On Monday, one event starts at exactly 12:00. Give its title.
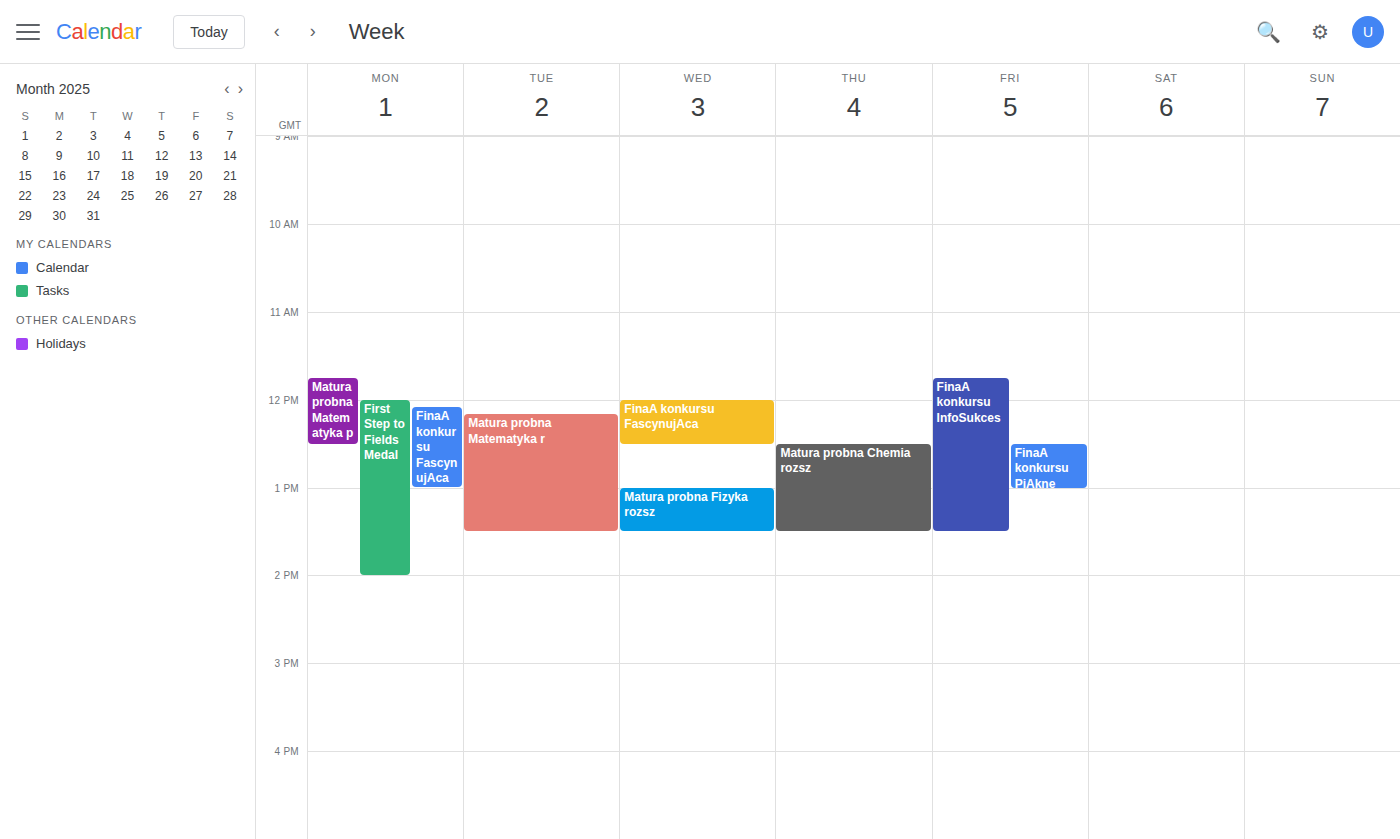
"First Step to Fields Medal"